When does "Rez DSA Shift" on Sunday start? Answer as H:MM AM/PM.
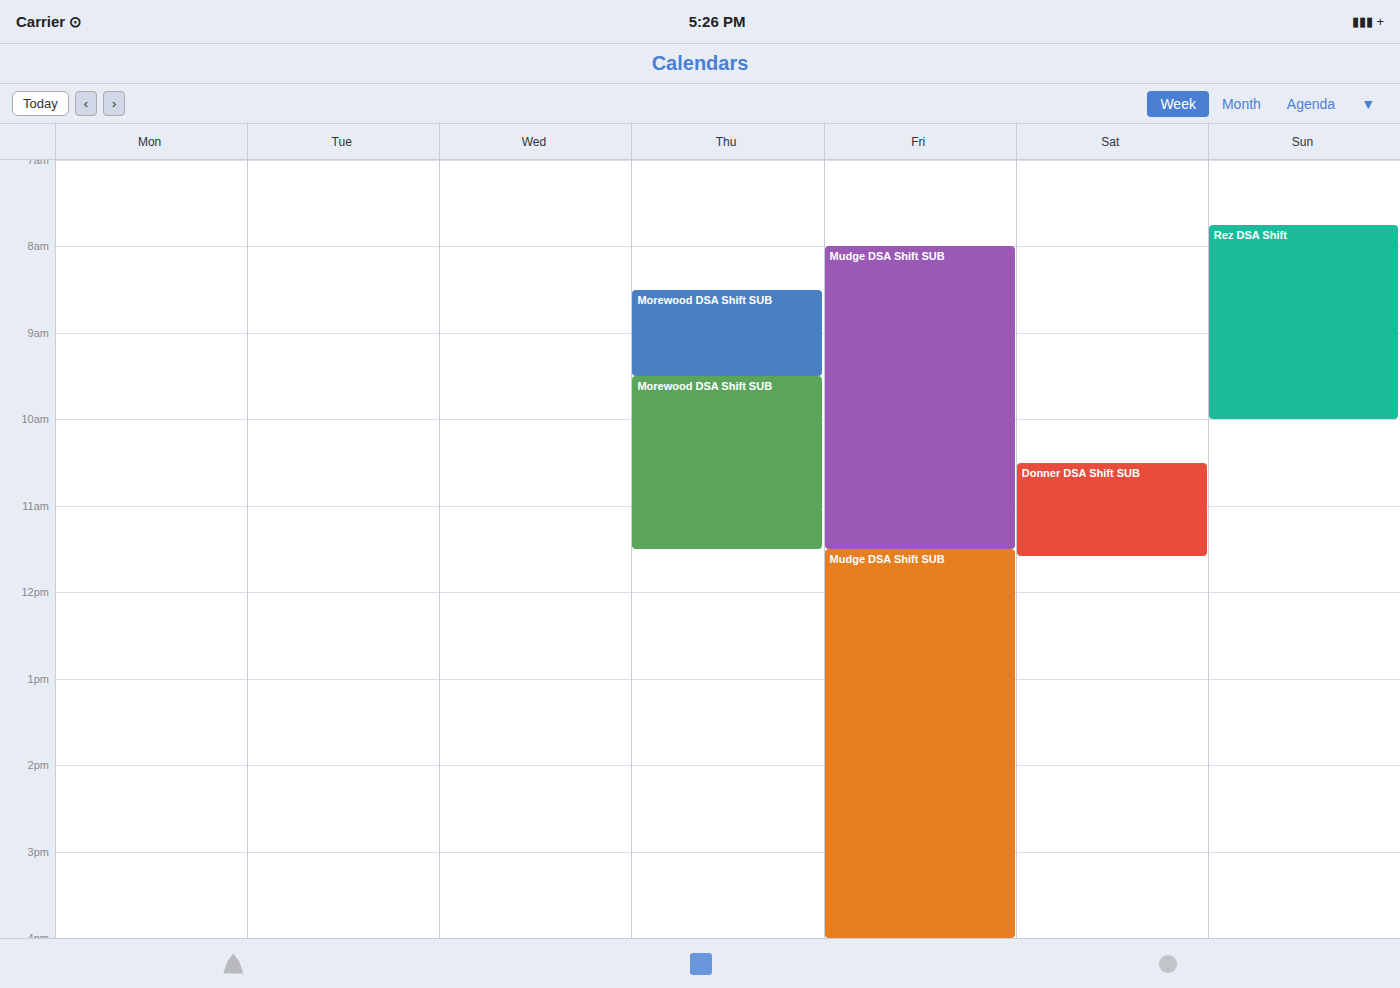
7:45 AM